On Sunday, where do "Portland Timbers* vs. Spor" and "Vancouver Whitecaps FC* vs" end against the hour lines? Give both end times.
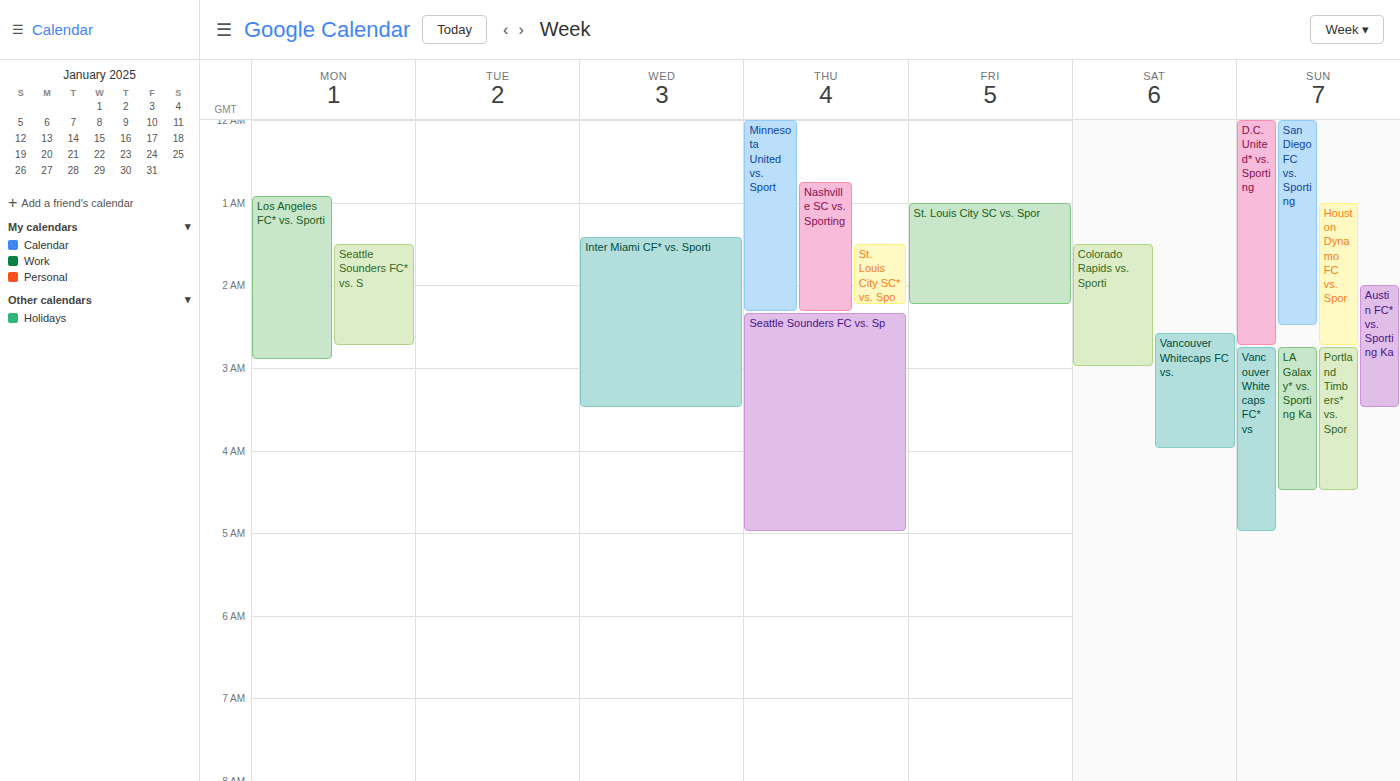
"Portland Timbers* vs. Spor": 4:30 AM, halfway between the 4 AM and 5 AM lines. "Vancouver Whitecaps FC* vs": 5:00 AM, exactly on the 5 AM line.